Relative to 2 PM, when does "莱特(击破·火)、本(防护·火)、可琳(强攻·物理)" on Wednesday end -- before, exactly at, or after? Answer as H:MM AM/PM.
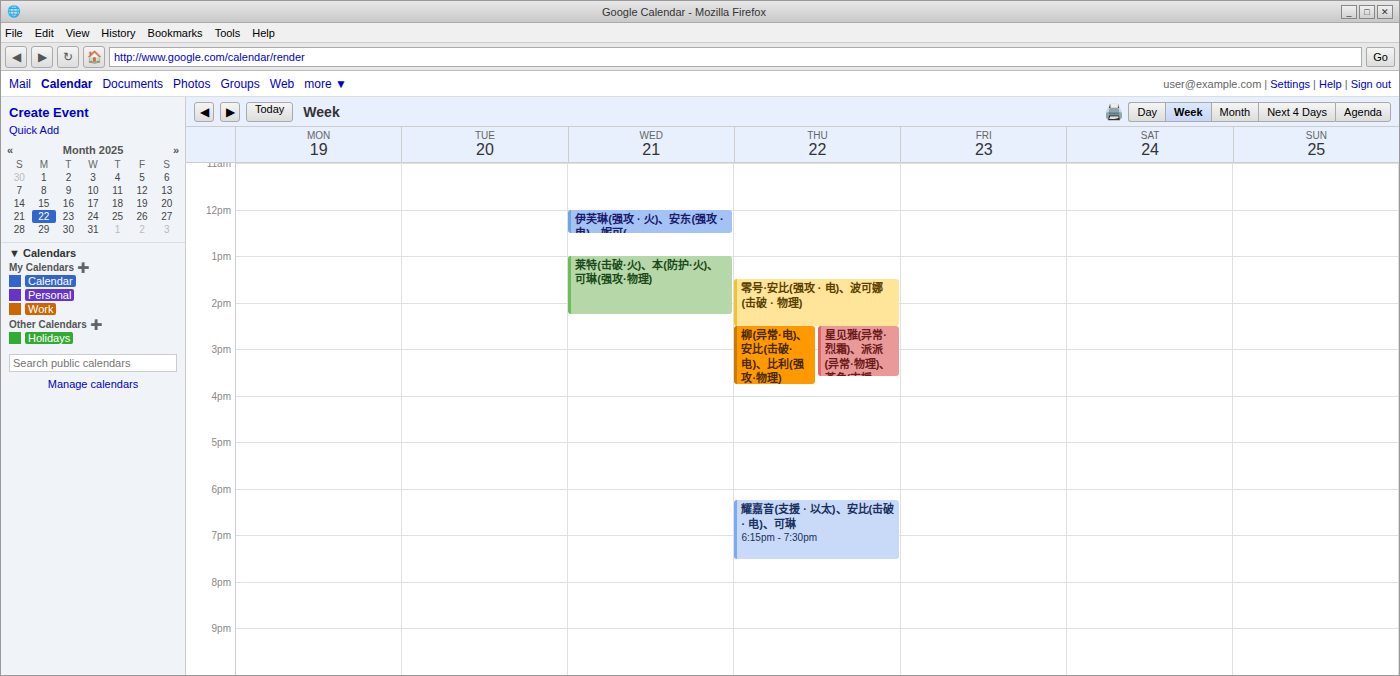
2:15 PM -- after 2 PM, 15 minutes below the 2 PM line.